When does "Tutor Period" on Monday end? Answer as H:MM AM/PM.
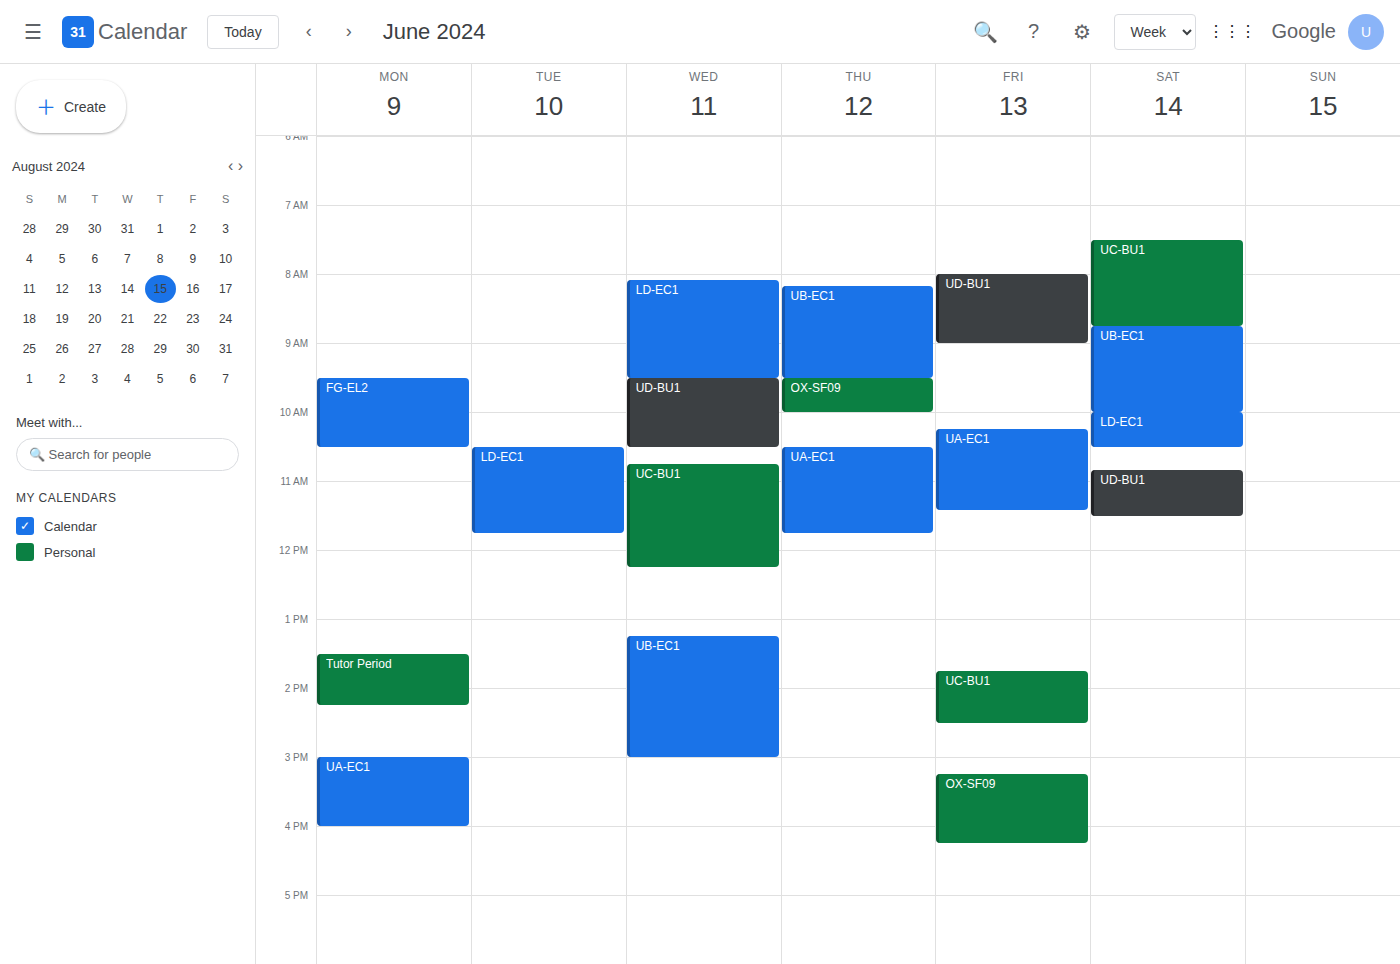
2:15 PM